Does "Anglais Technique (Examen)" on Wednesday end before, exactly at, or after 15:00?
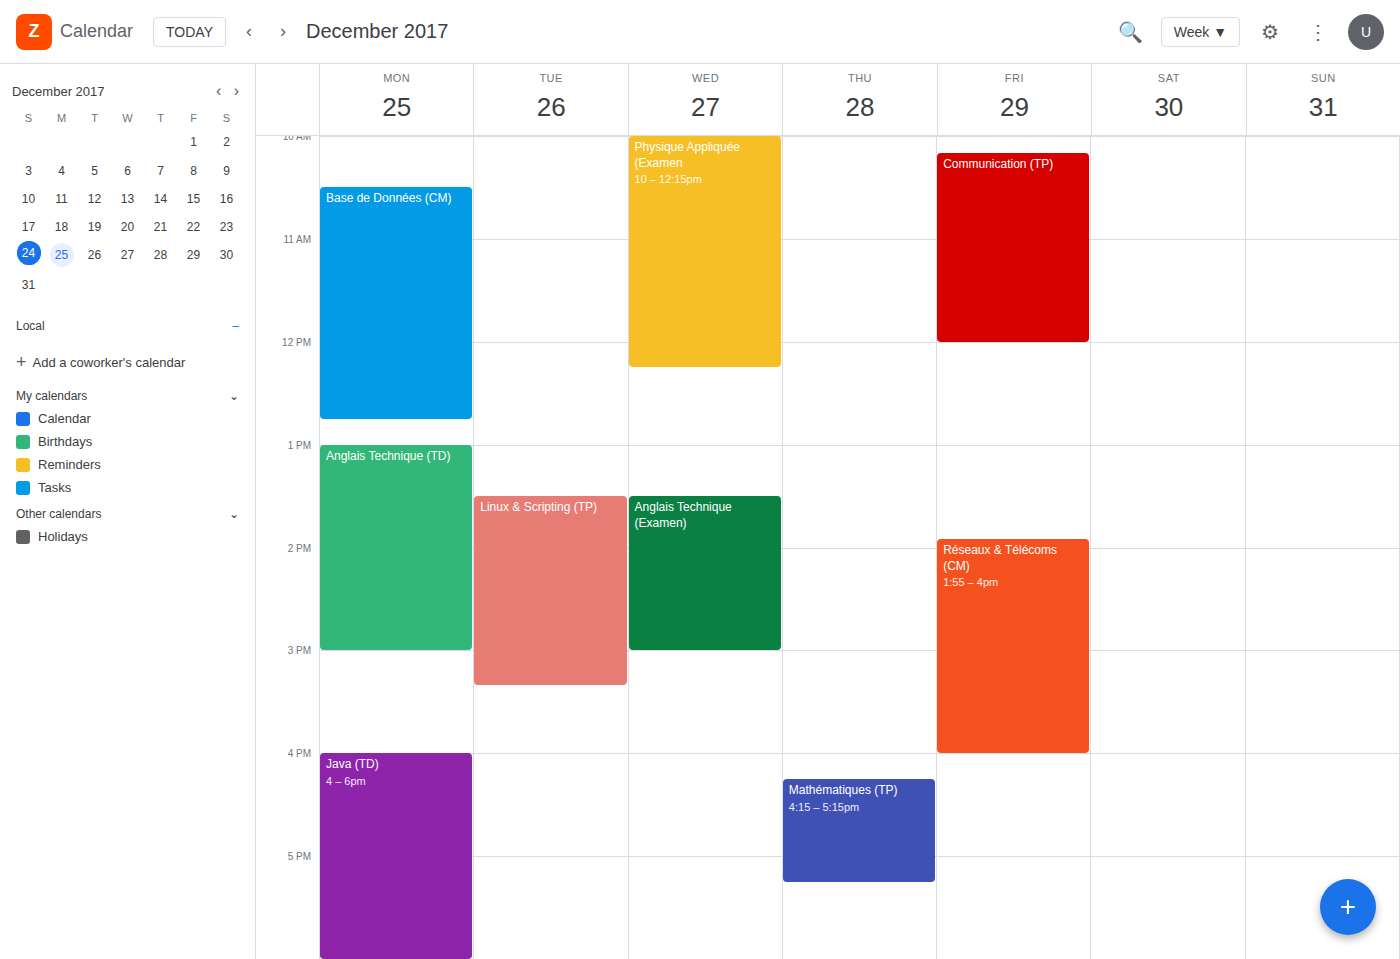
15:00 -- exactly at 15:00, on the 15:00 line.